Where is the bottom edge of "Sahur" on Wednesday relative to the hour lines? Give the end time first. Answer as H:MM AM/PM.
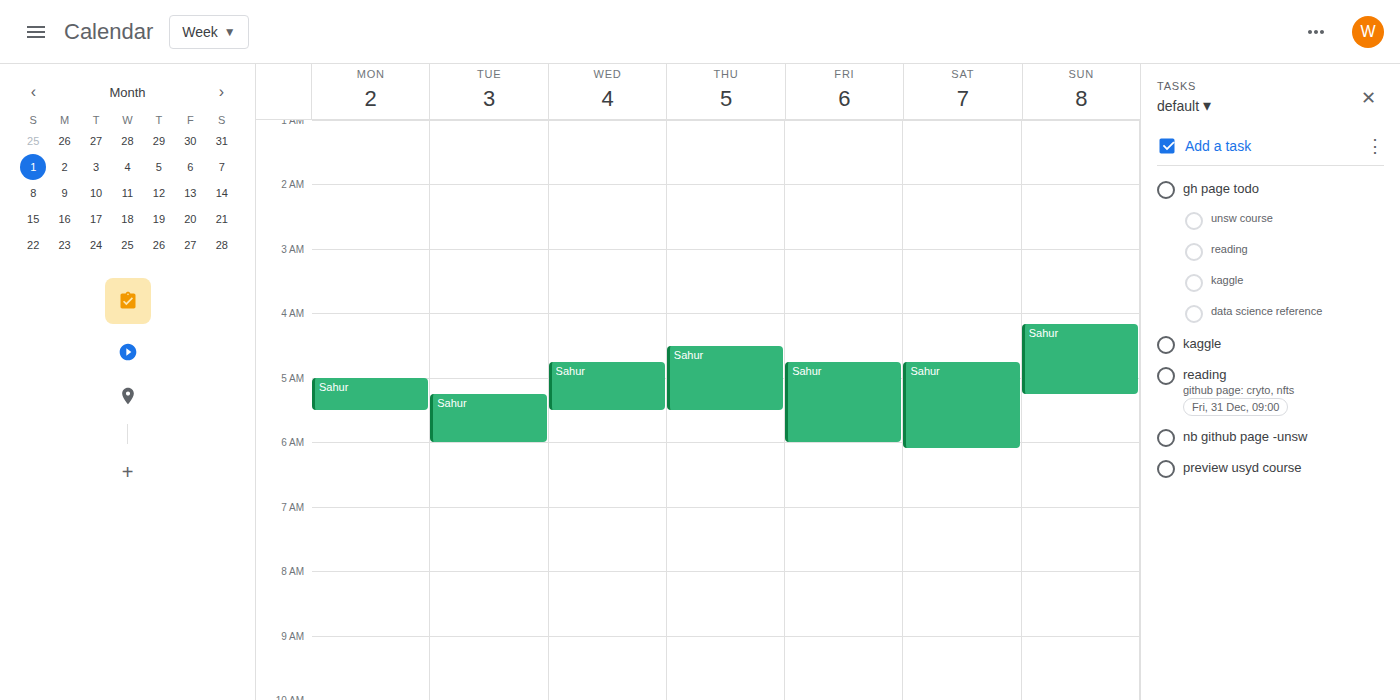
5:30 AM -- halfway between the 5 AM and 6 AM lines.